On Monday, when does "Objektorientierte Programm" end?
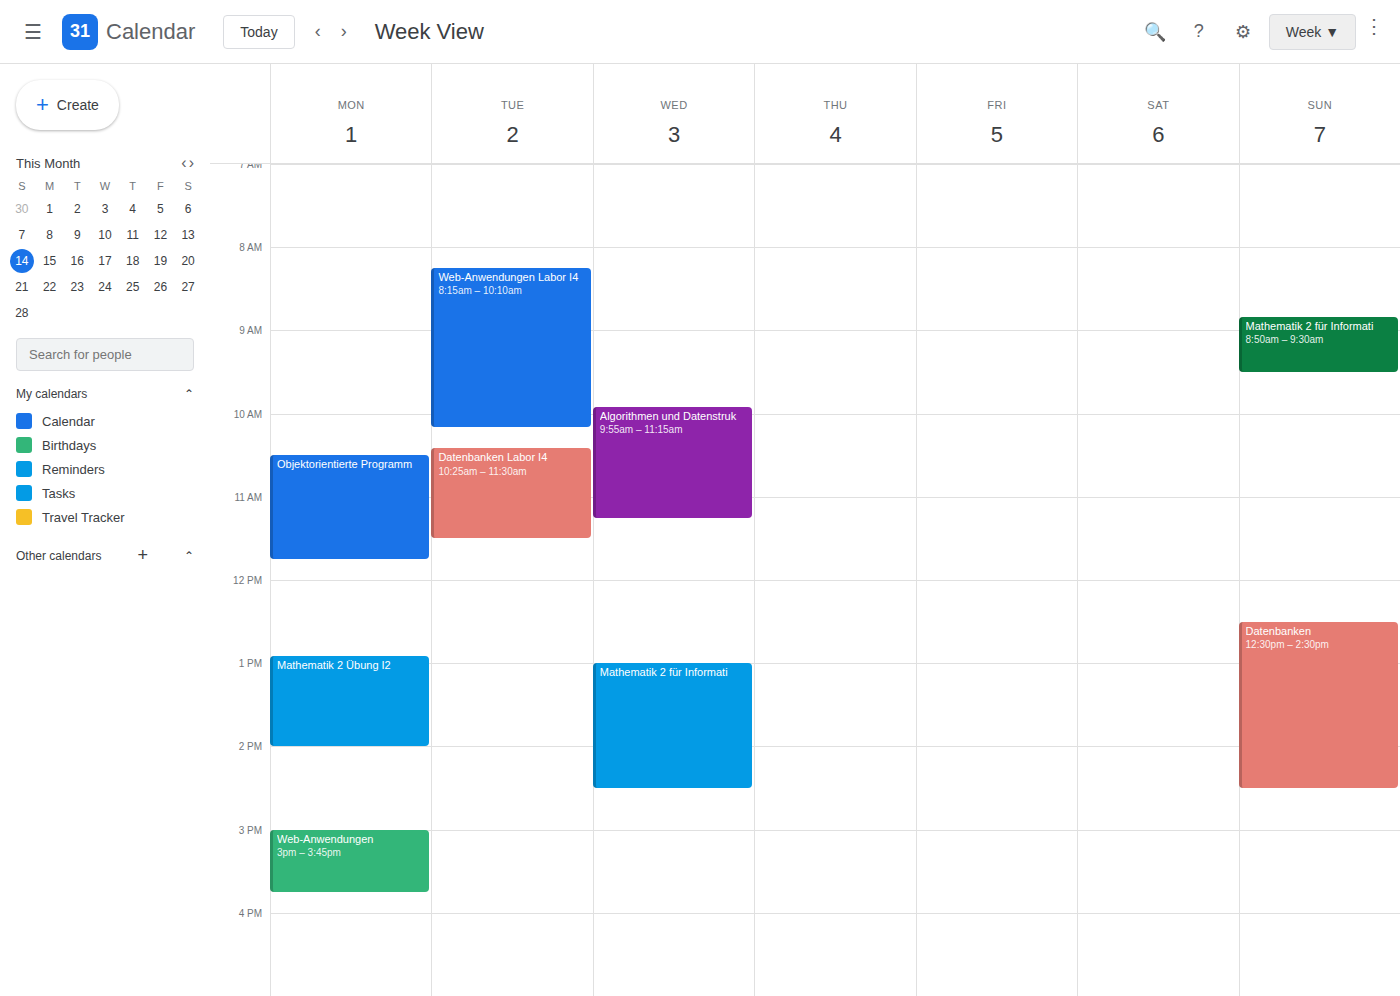
11:45 AM